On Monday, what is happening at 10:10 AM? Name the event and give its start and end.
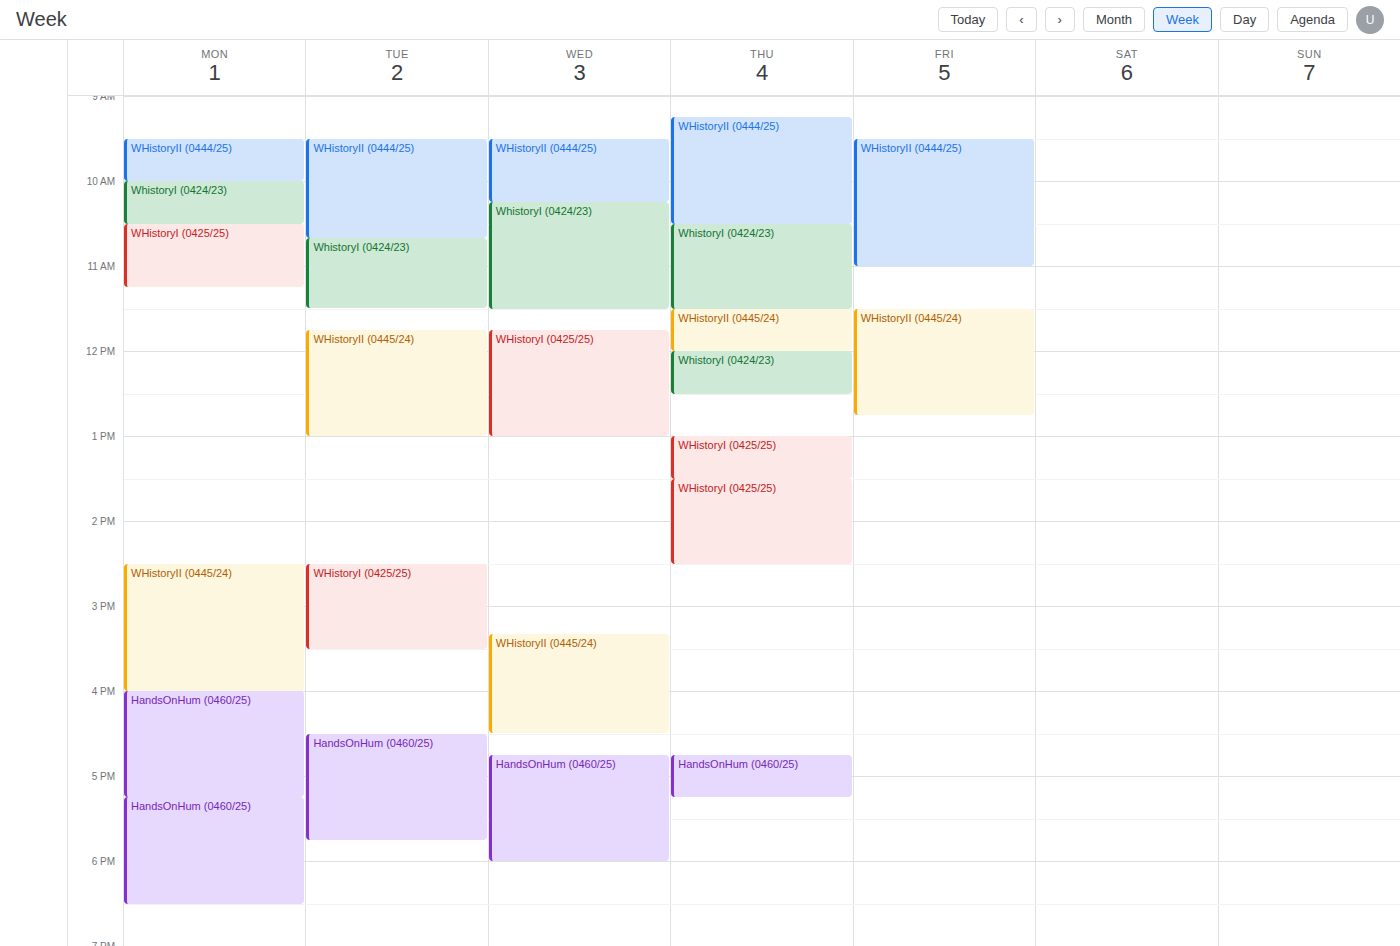
"WhistoryI (0424/23)", 10:00 AM to 10:30 AM